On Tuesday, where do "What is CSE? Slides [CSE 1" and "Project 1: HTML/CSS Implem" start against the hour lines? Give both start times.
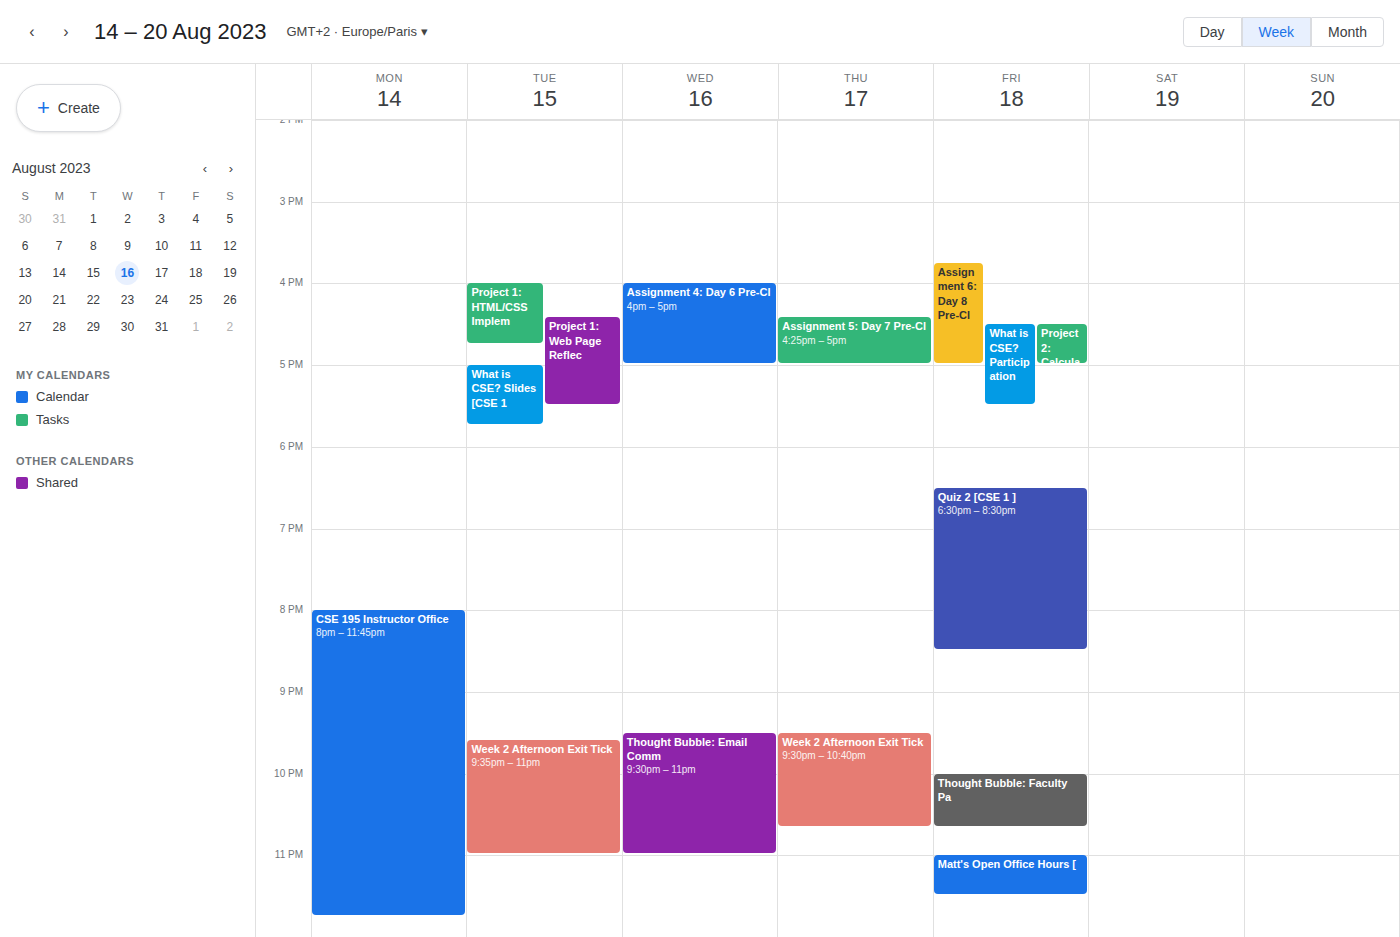
"What is CSE? Slides [CSE 1": 17:00, exactly on the 17:00 line. "Project 1: HTML/CSS Implem": 16:00, exactly on the 16:00 line.